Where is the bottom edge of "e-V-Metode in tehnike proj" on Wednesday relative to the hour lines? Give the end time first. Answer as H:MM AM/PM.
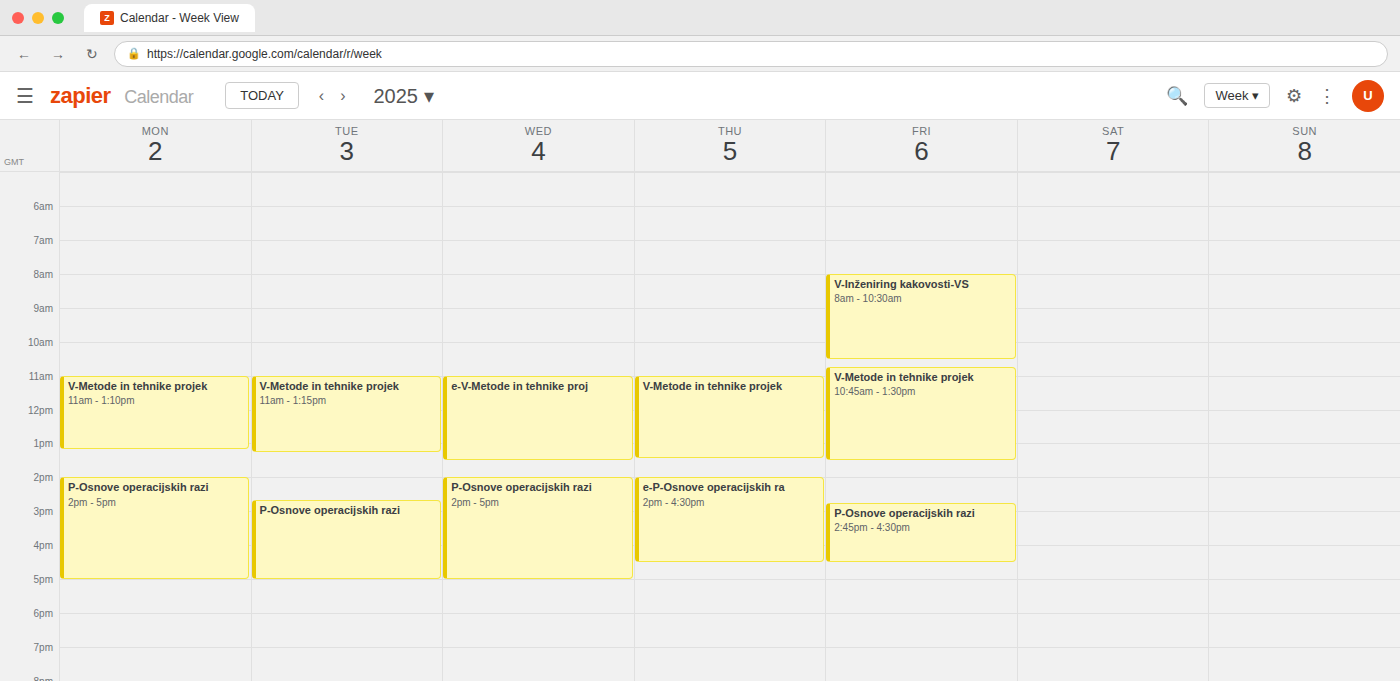
1:30 PM -- halfway between the 1 PM and 2 PM lines.